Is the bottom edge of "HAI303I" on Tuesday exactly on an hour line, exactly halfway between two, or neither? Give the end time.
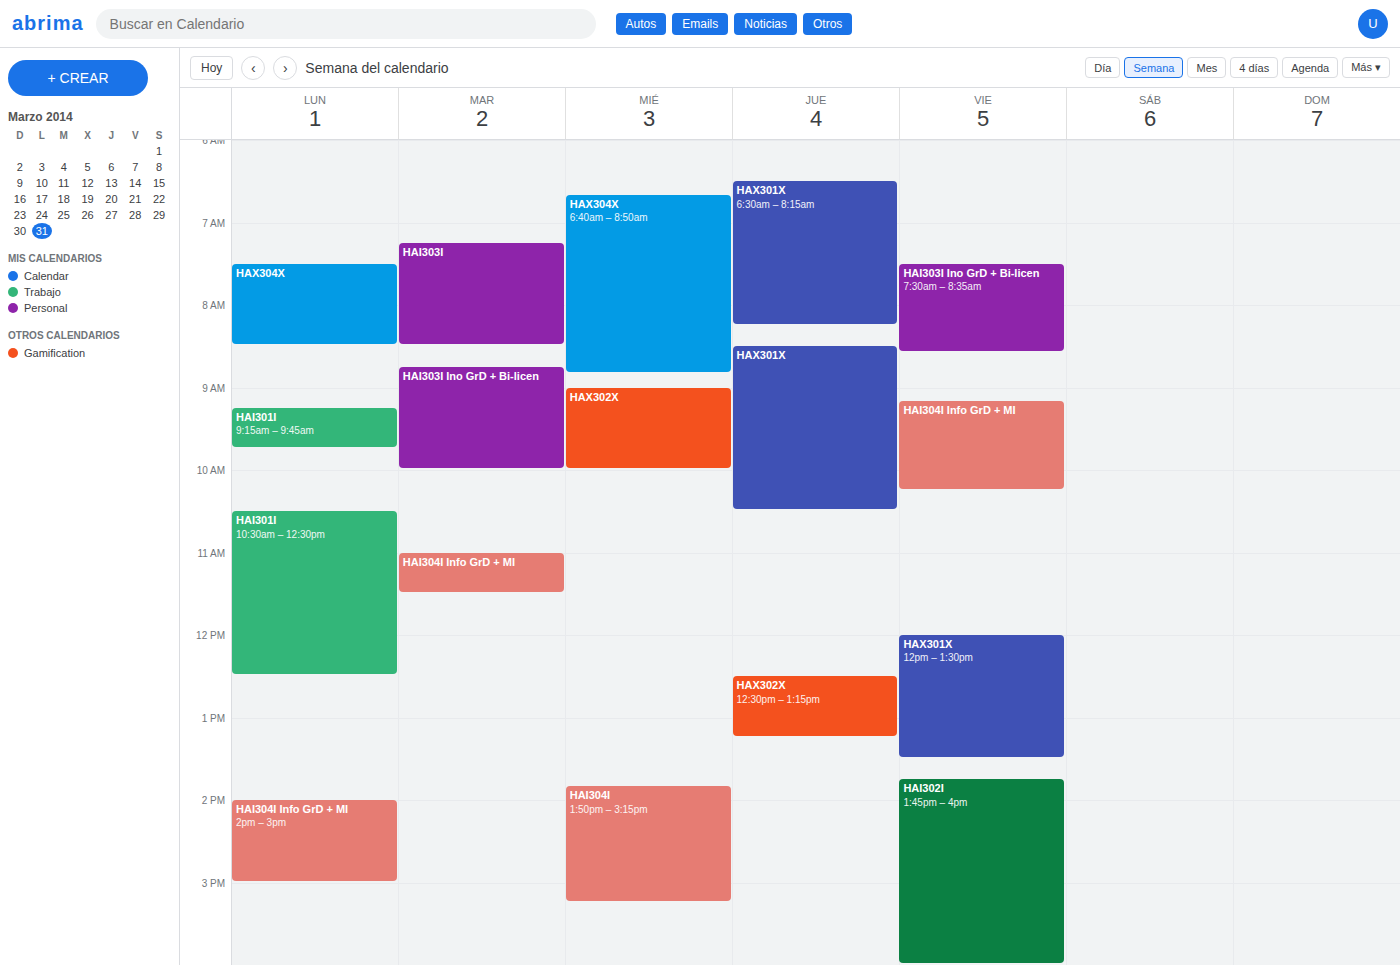
8:30 AM -- halfway between the 8 AM and 9 AM lines.